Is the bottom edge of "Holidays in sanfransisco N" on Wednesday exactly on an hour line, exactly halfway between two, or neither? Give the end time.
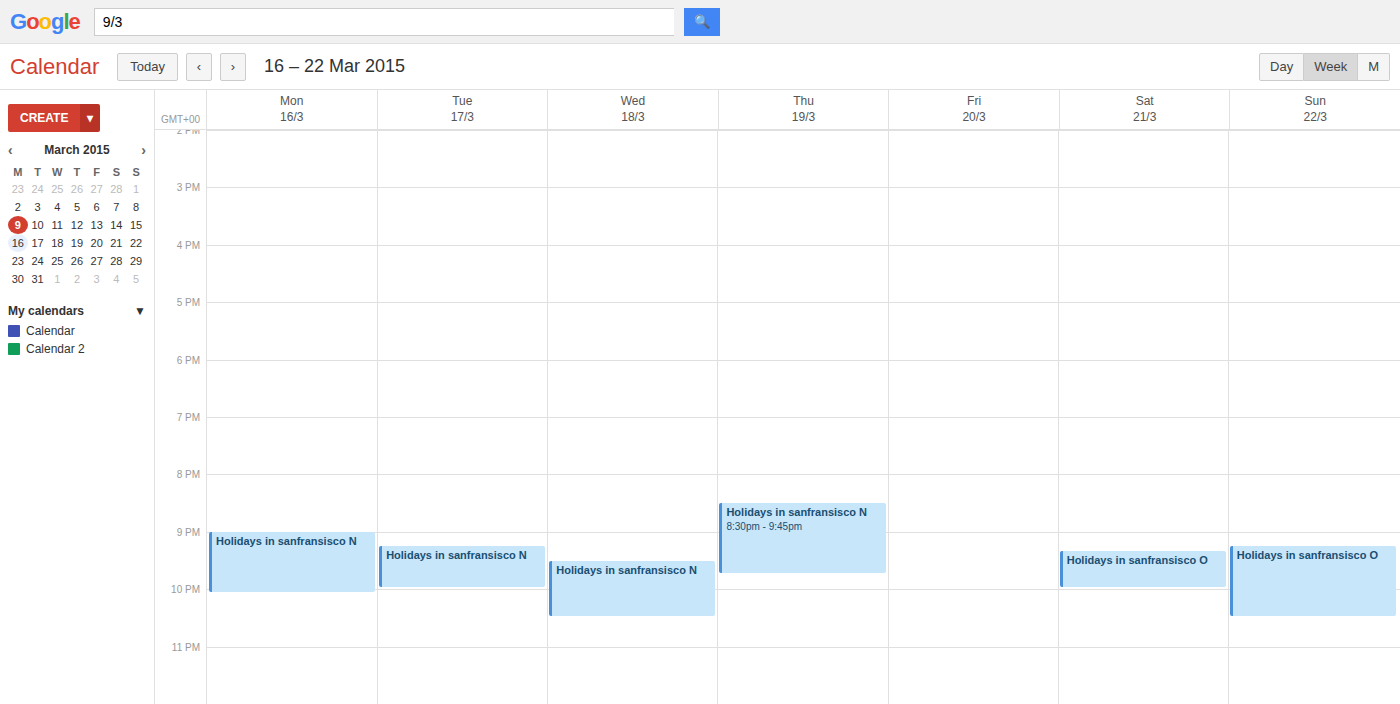
10:30 PM -- halfway between the 10 PM and 11 PM lines.